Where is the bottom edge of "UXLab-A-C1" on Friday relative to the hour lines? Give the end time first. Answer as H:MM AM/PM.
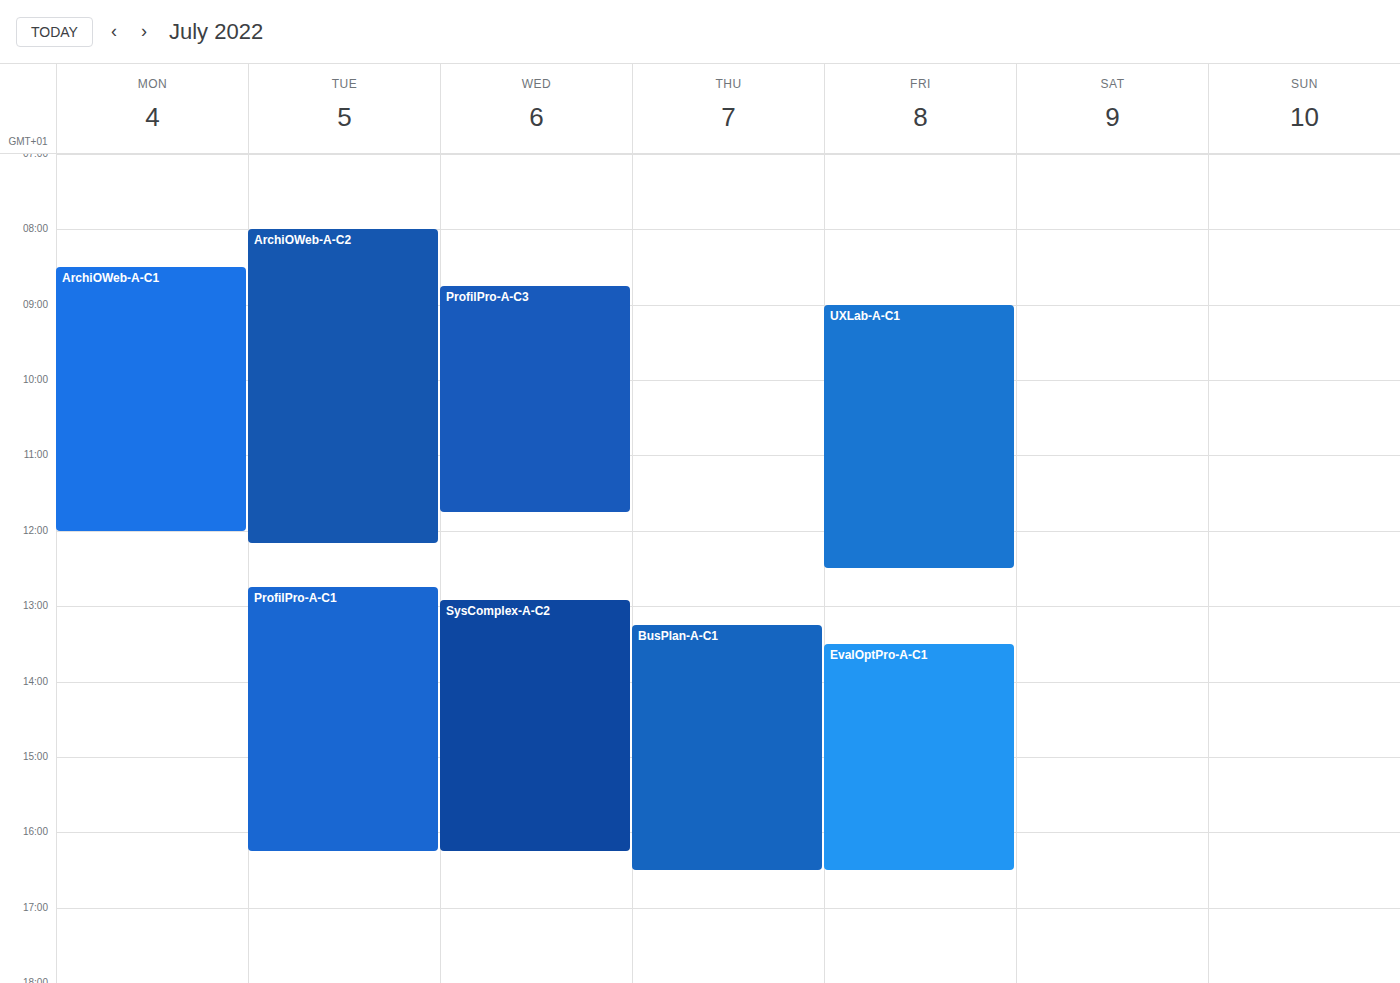
12:30 PM -- halfway between the 12 PM and 1 PM lines.